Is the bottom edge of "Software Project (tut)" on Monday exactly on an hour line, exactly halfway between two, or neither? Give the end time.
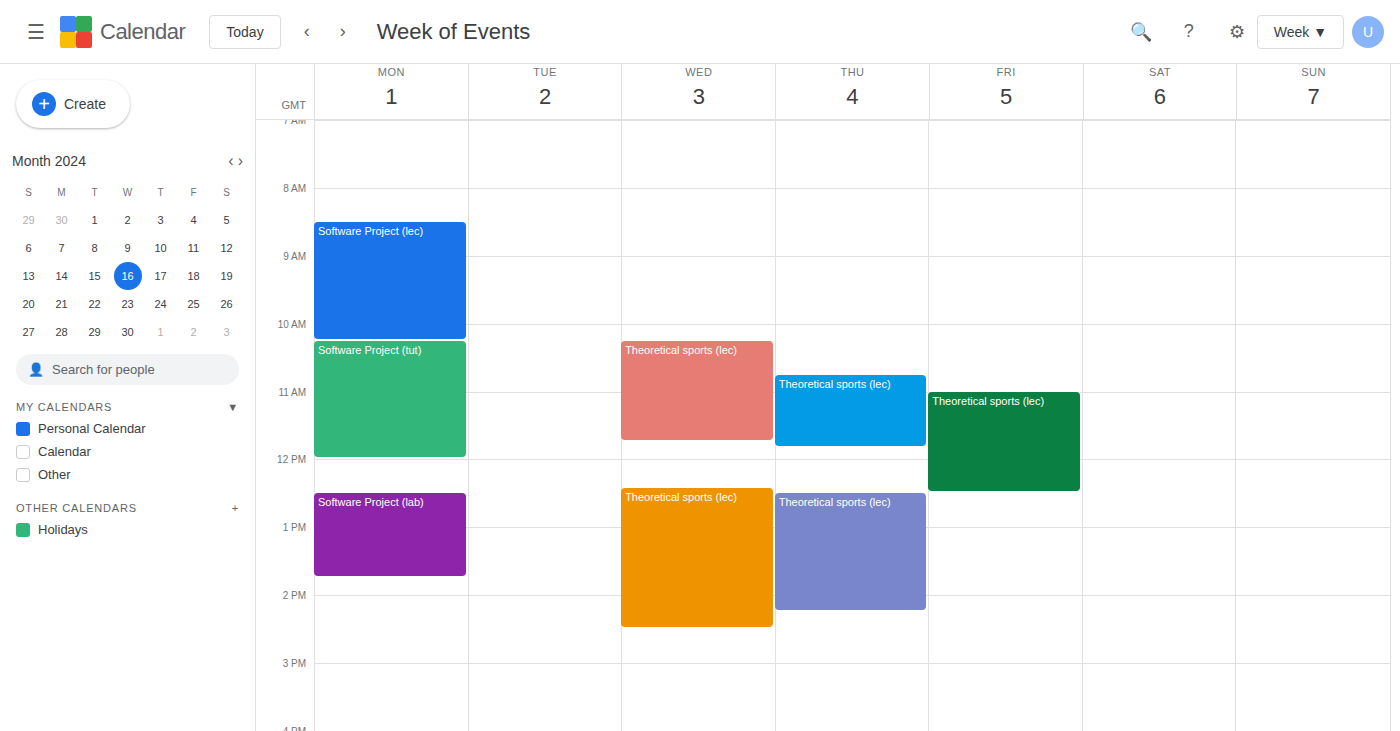
12:00 PM -- exactly on the 12 PM line.